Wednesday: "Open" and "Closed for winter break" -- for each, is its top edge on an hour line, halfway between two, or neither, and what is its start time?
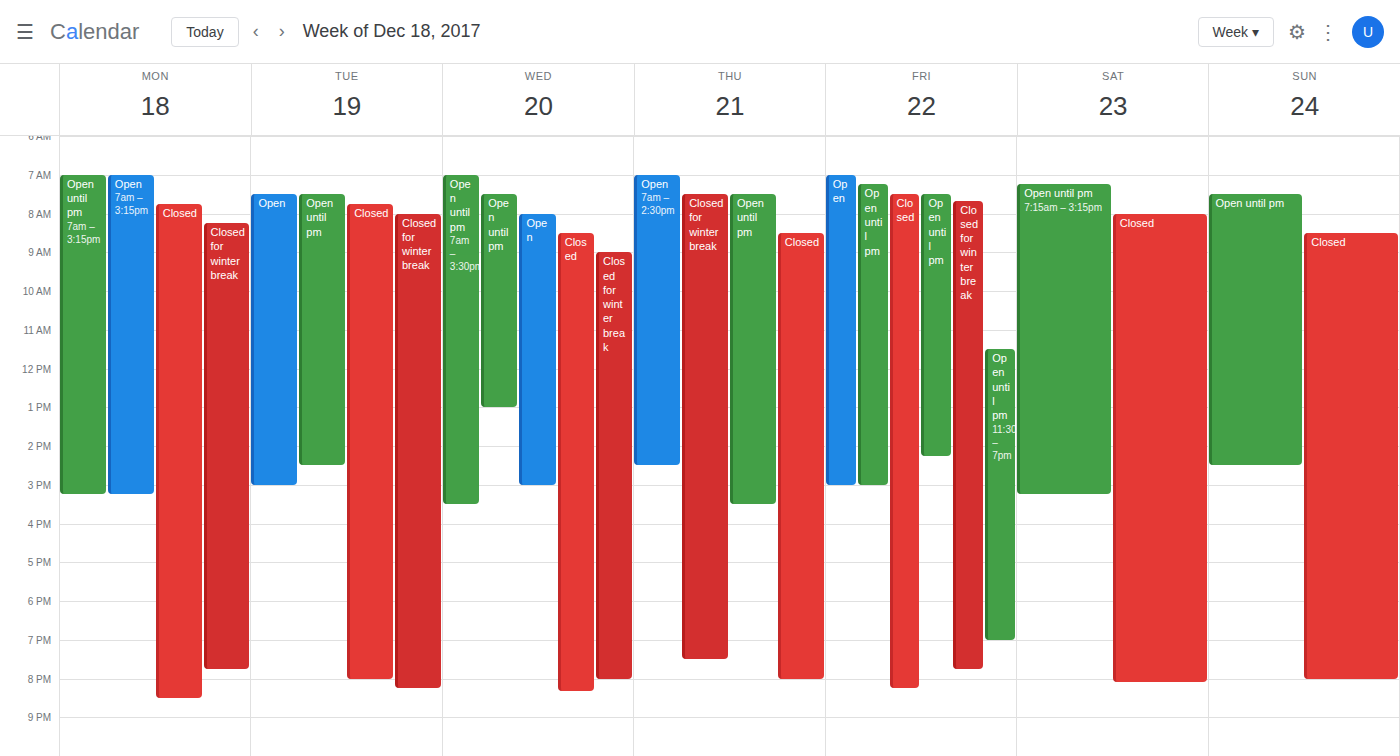
"Open": 8:00 AM, exactly on the 8 AM line. "Closed for winter break": 9:00 AM, exactly on the 9 AM line.